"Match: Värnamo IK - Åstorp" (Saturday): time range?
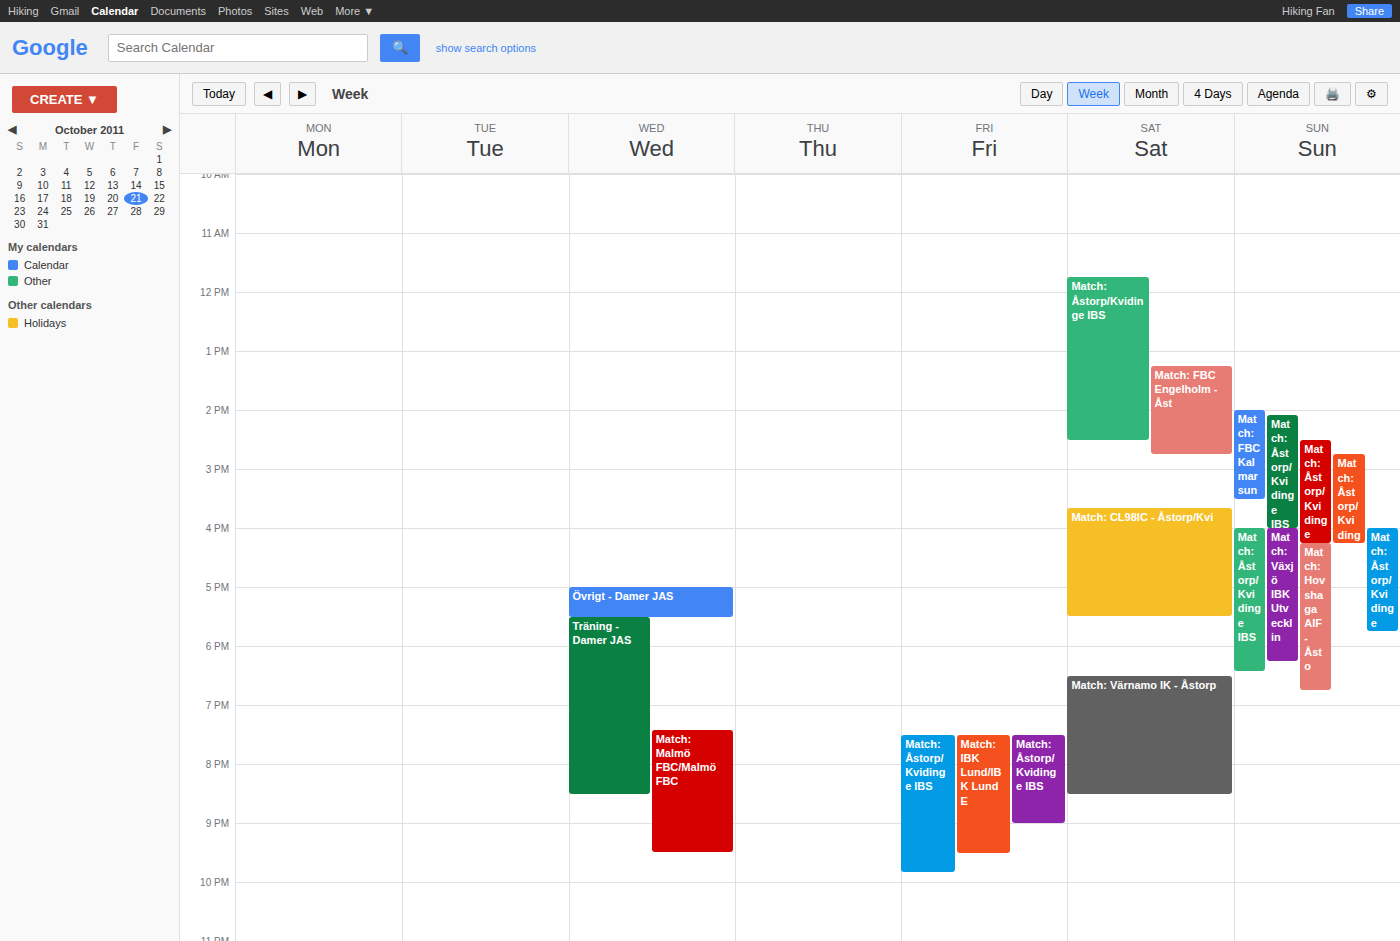
18:30 to 20:30